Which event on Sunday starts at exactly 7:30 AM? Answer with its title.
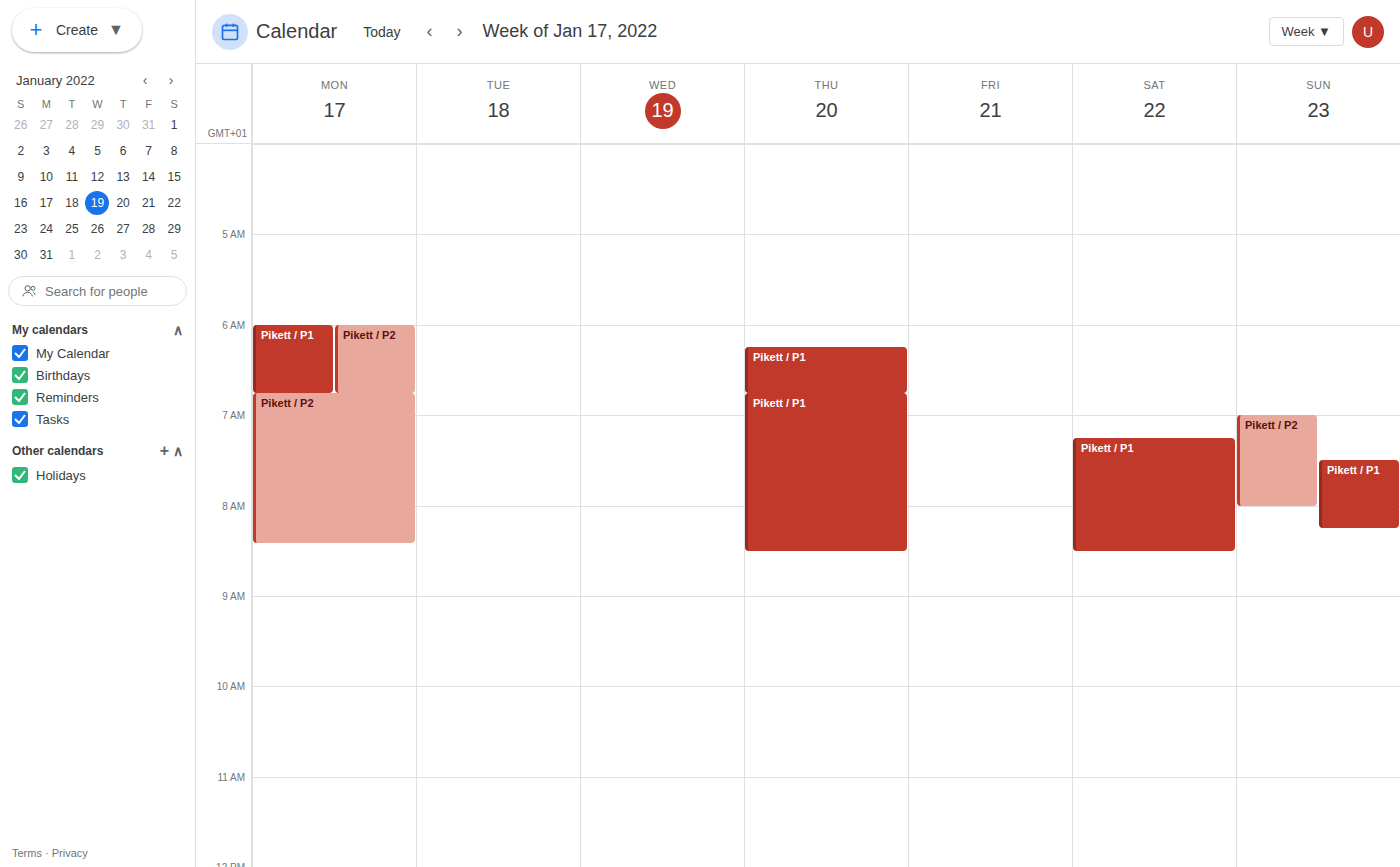
"Pikett / P1"